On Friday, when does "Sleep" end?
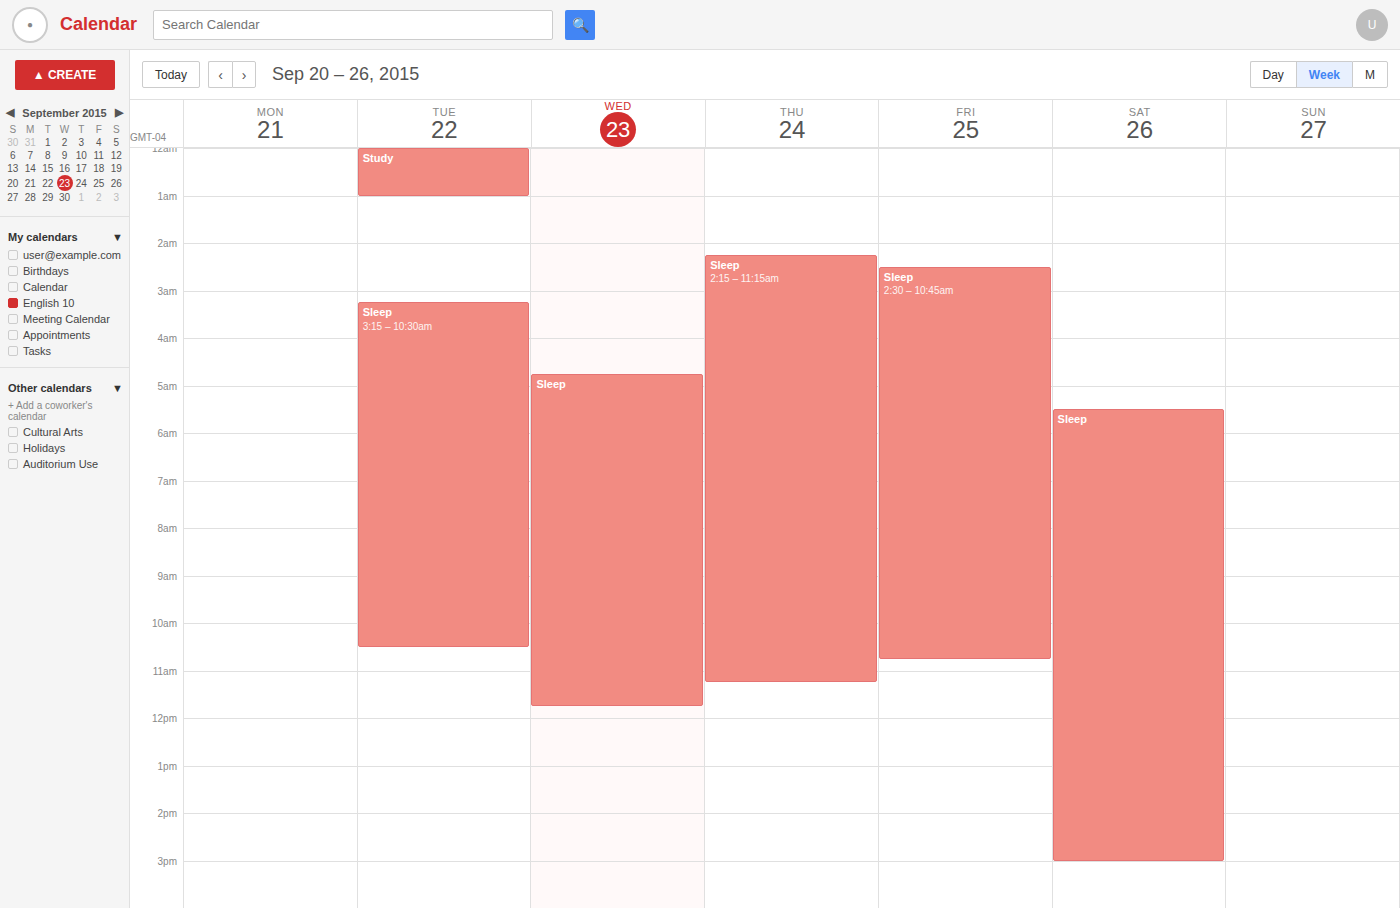
10:45 AM